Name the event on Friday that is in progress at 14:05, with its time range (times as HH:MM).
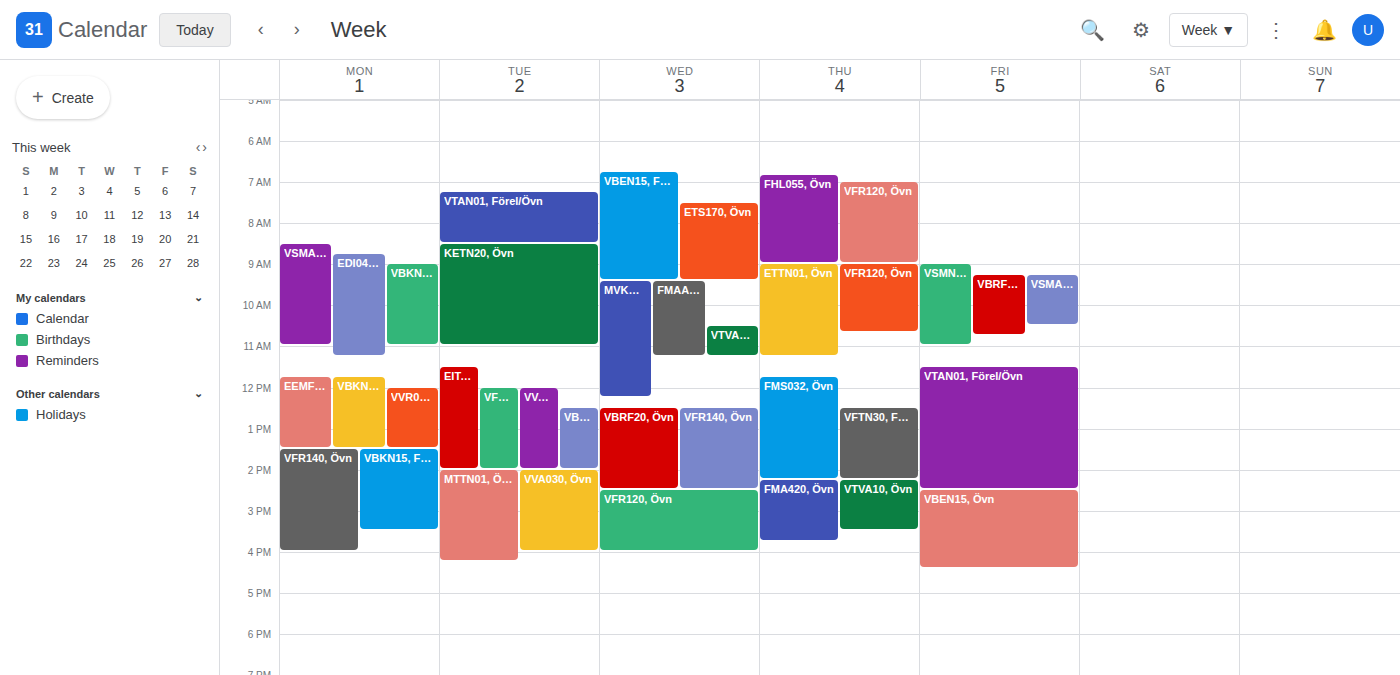
"VTAN01, Förel/Övn", 11:30 to 14:30